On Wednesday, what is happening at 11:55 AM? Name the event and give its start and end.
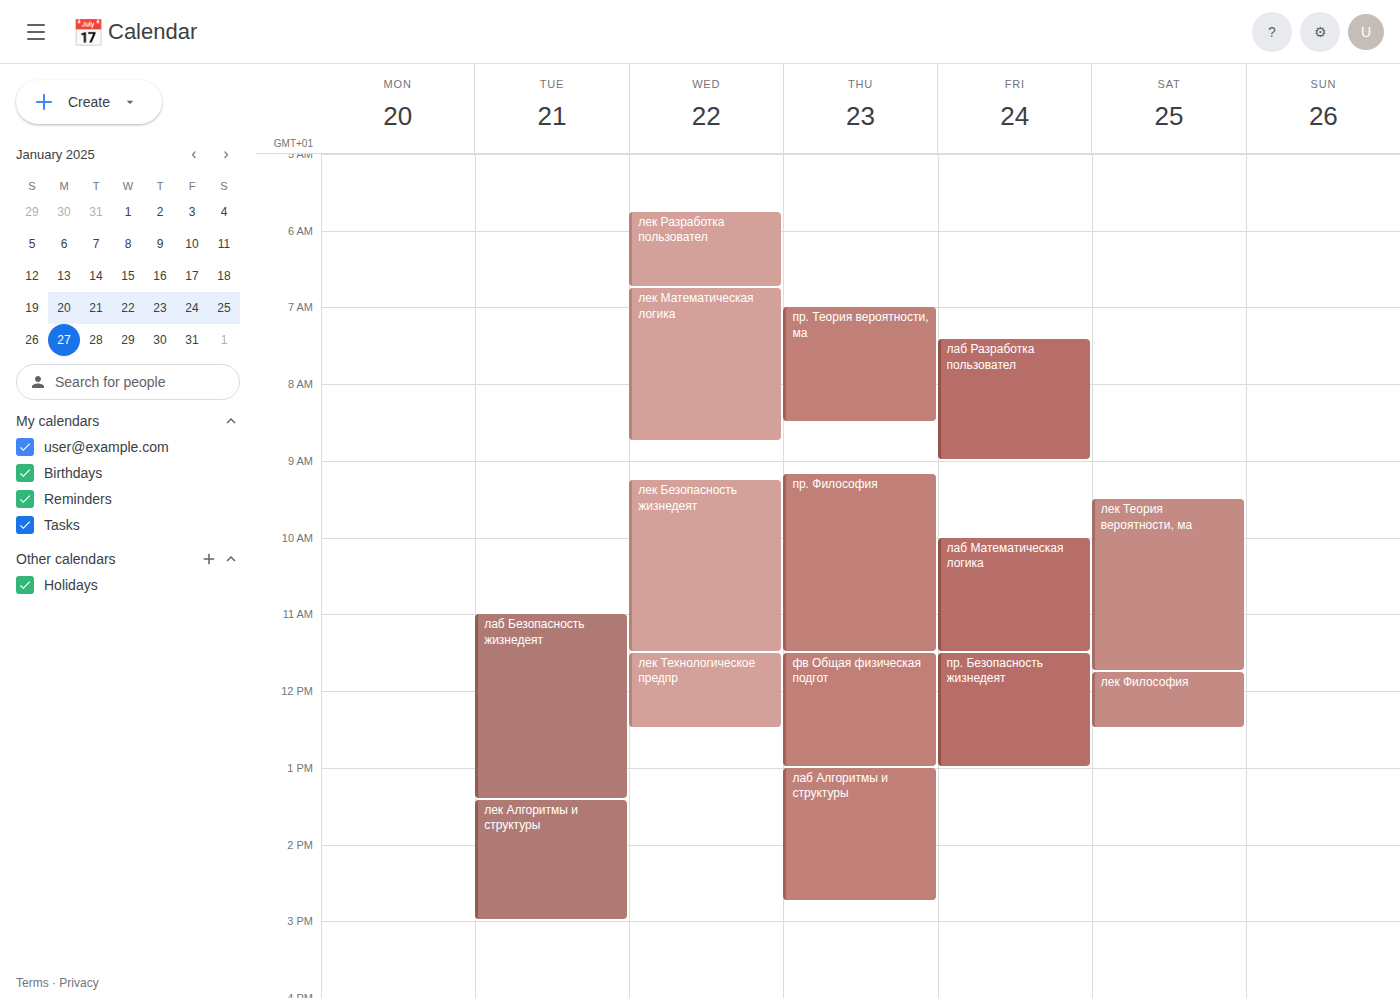
"лек Технологическое предпр", 11:30 AM to 12:30 PM